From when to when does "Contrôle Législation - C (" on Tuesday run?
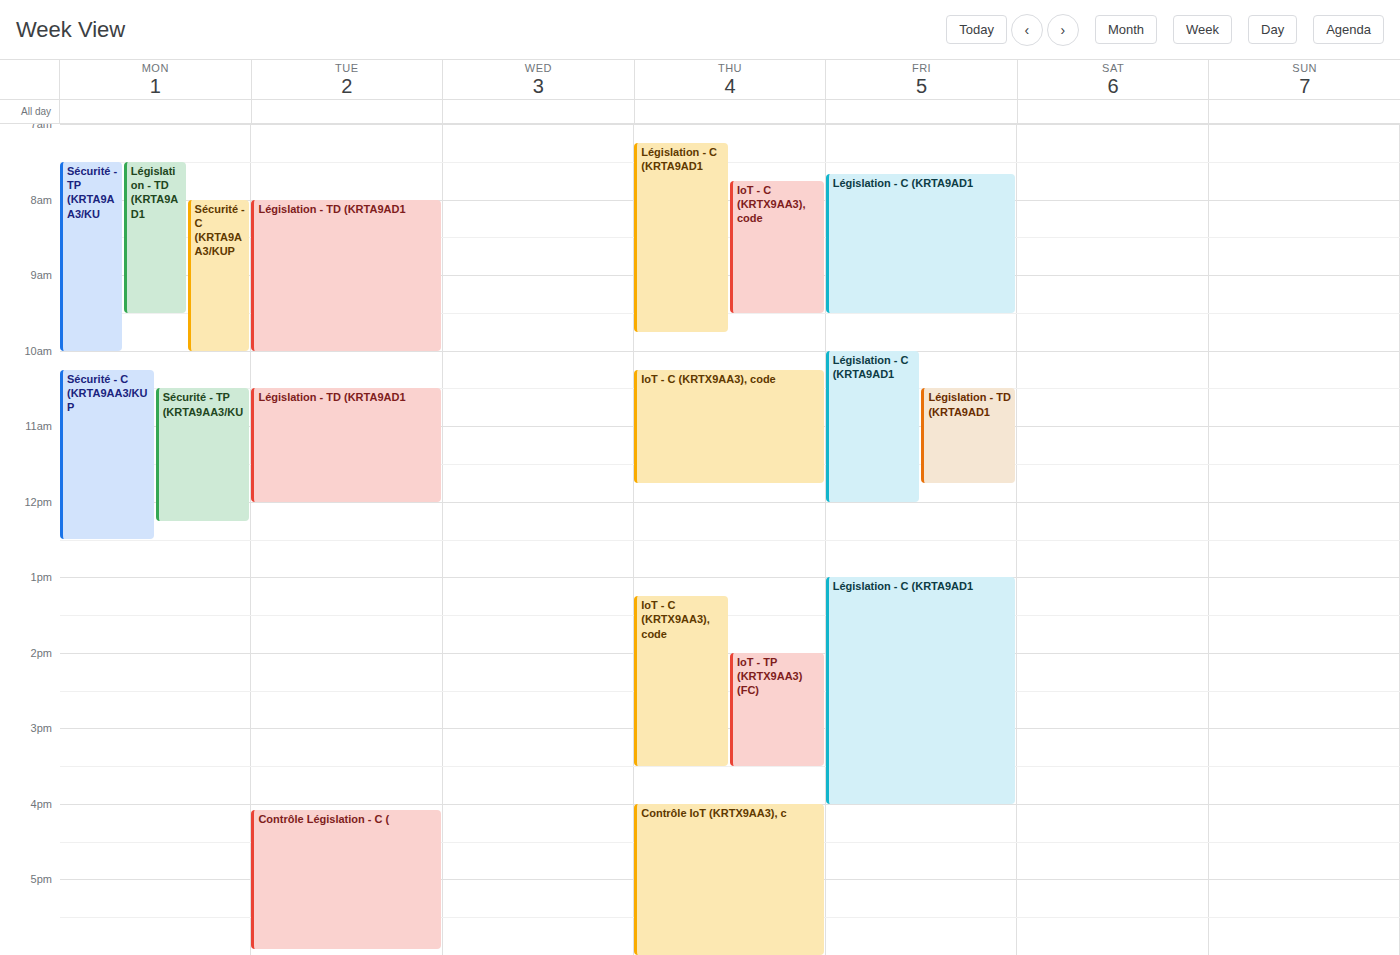
4:05 PM to 5:55 PM